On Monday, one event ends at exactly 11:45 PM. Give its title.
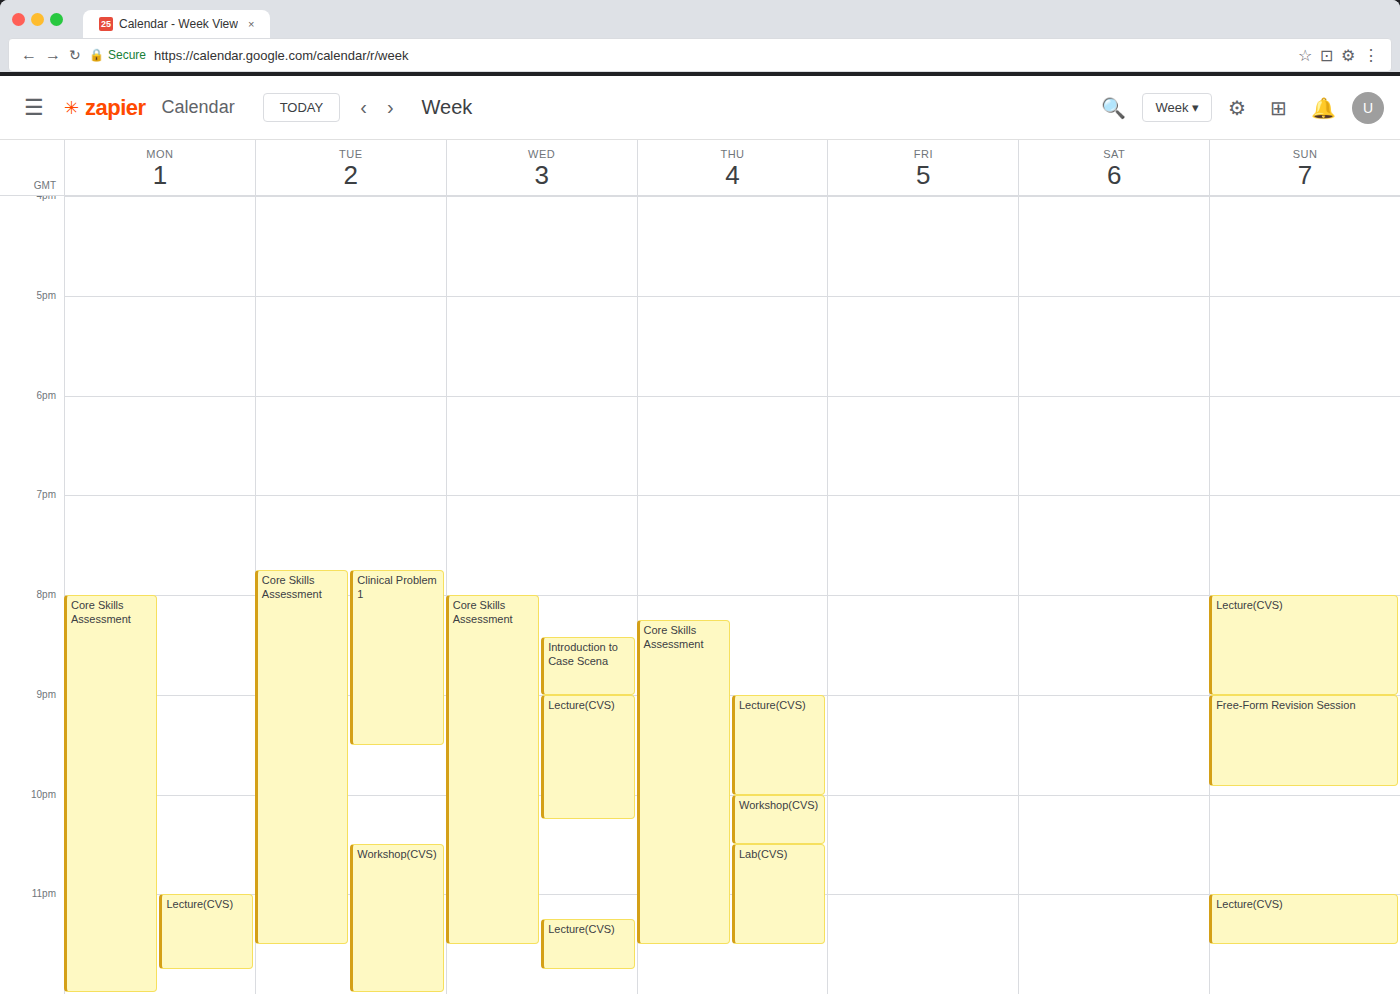
"Lecture(CVS)"